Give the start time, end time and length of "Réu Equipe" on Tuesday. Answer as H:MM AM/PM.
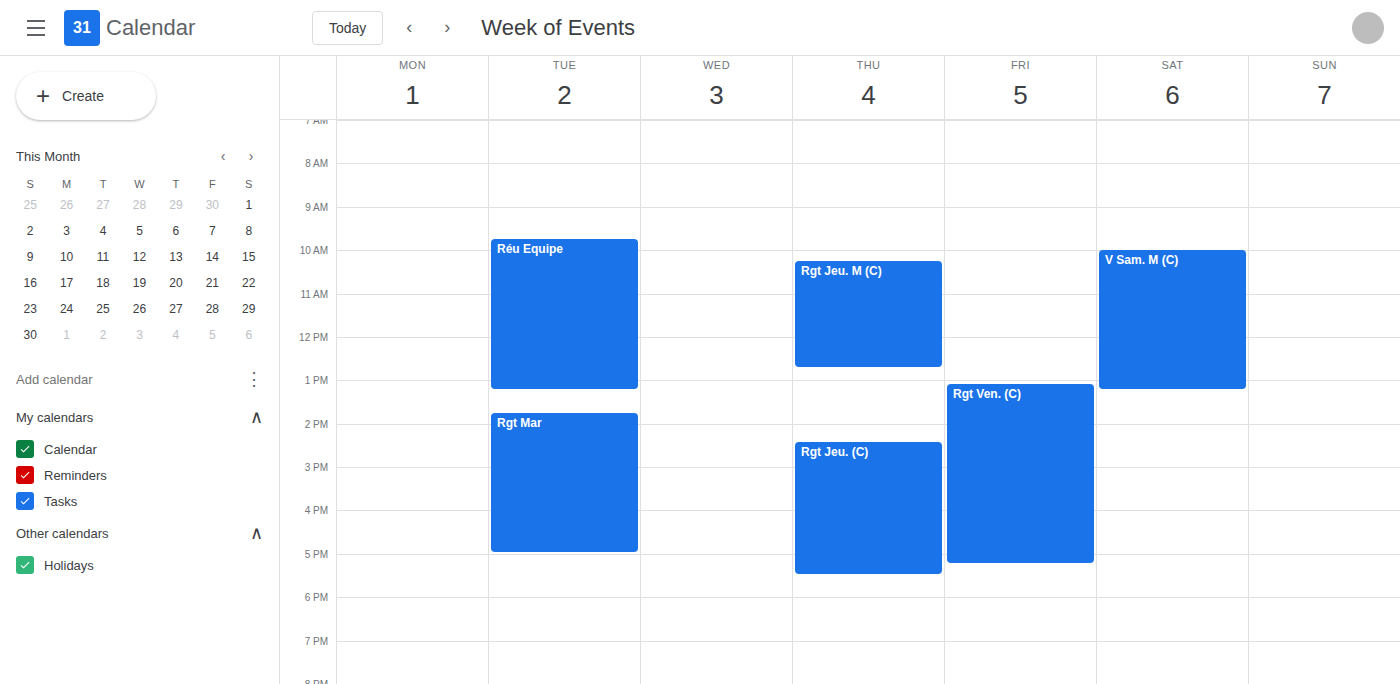
9:45 AM to 1:15 PM, 3 hours 30 minutes